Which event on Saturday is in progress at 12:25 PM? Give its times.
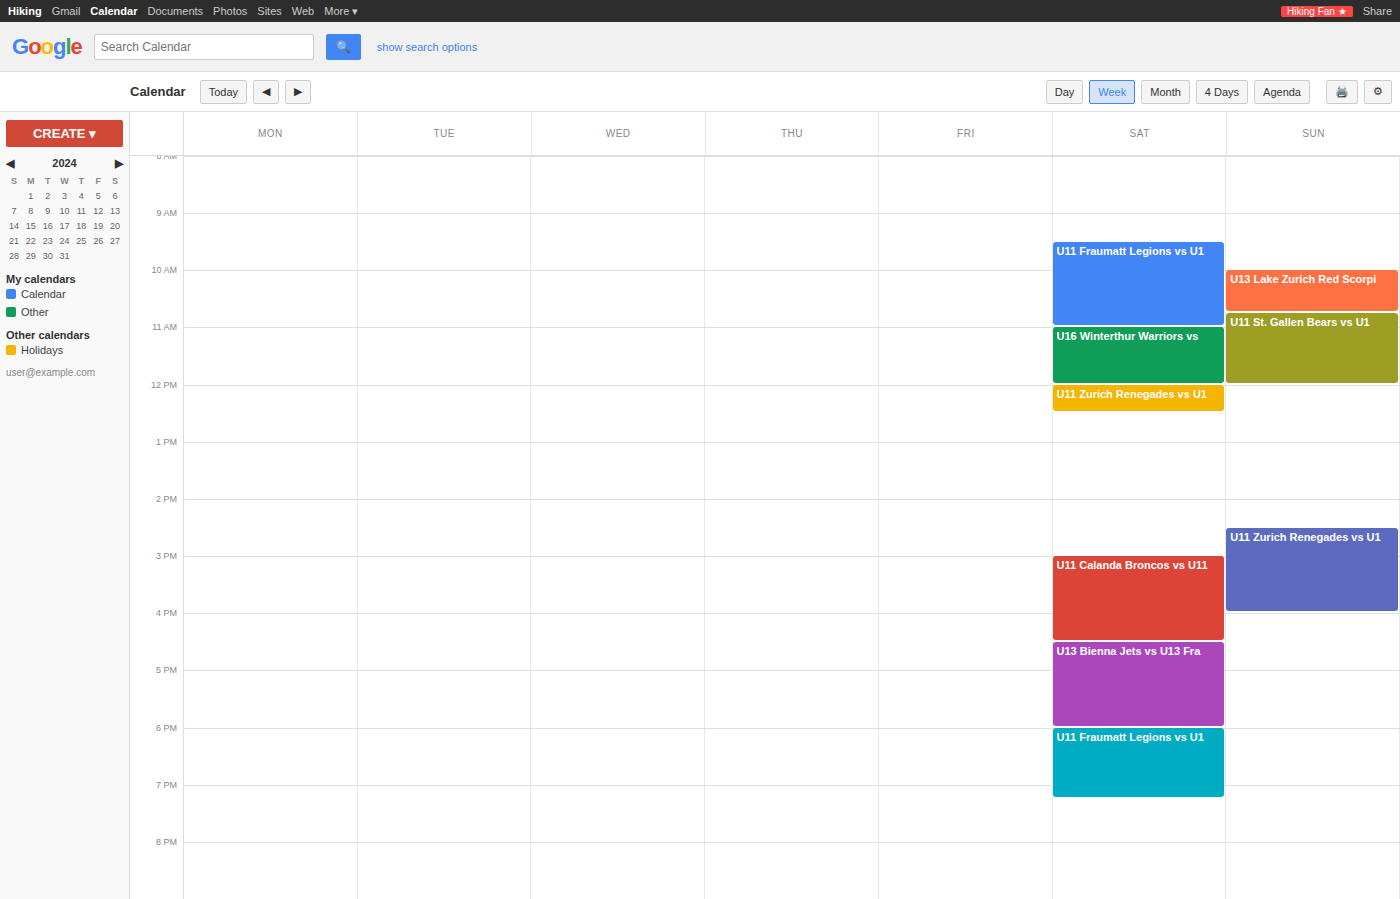
"U11 Zurich Renegades vs U1", 12:00 PM to 12:30 PM